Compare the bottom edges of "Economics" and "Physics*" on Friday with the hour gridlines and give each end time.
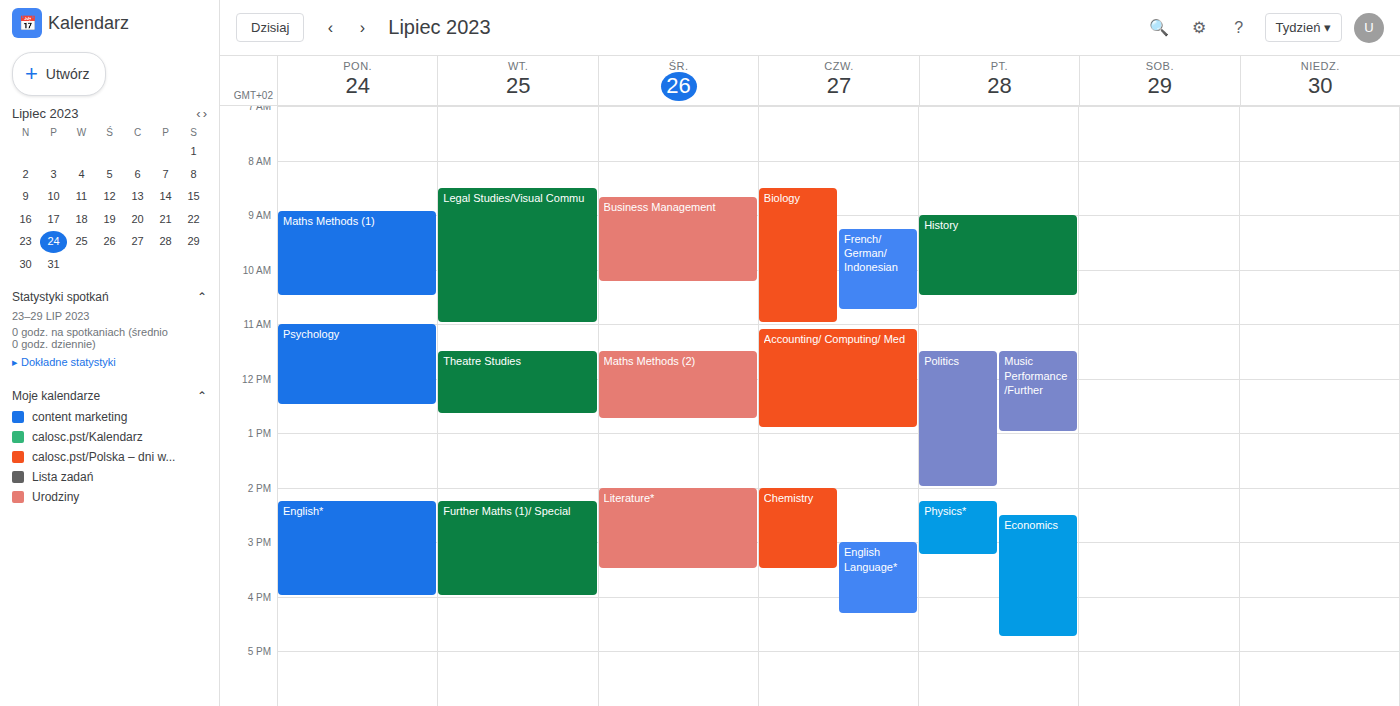
"Economics": 4:45 PM, neither: three quarters of the way from the 4 PM line to the 5 PM line. "Physics*": 3:15 PM, neither: a quarter of the way from the 3 PM line to the 4 PM line.